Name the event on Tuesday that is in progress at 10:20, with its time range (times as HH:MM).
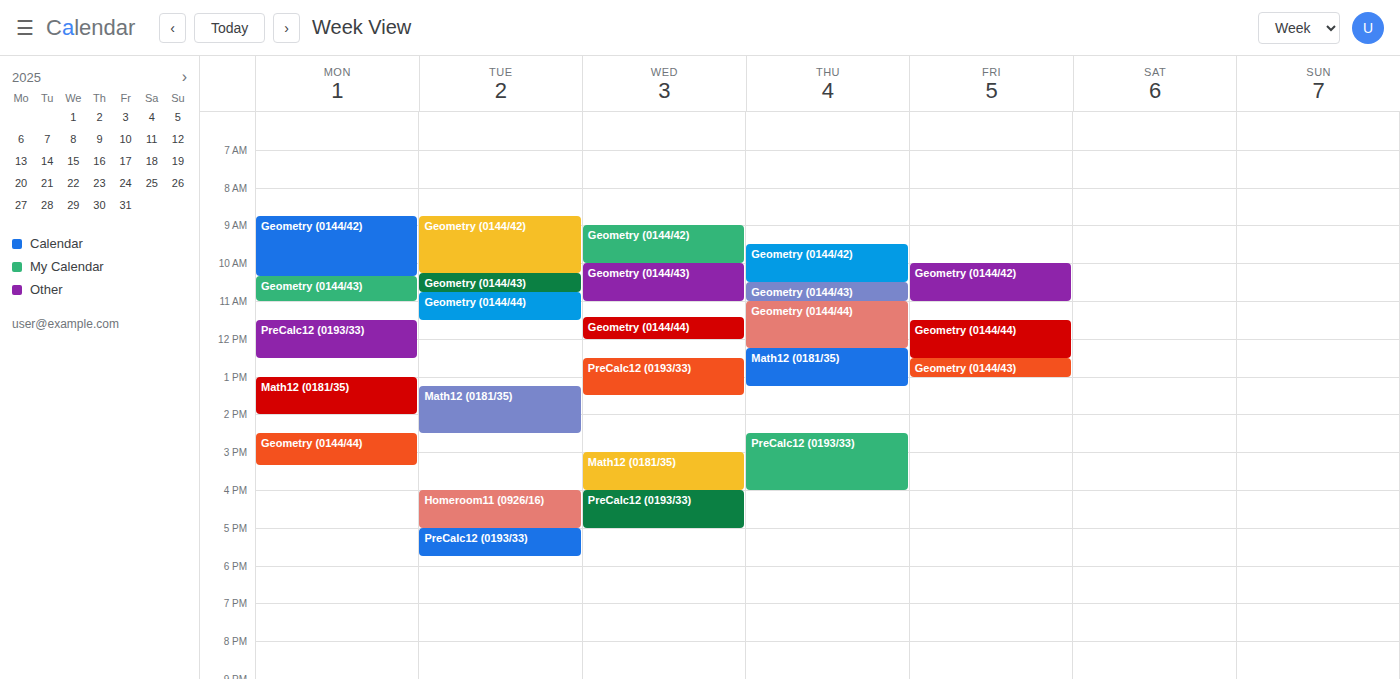
"Geometry (0144/43)", 10:15 to 10:45